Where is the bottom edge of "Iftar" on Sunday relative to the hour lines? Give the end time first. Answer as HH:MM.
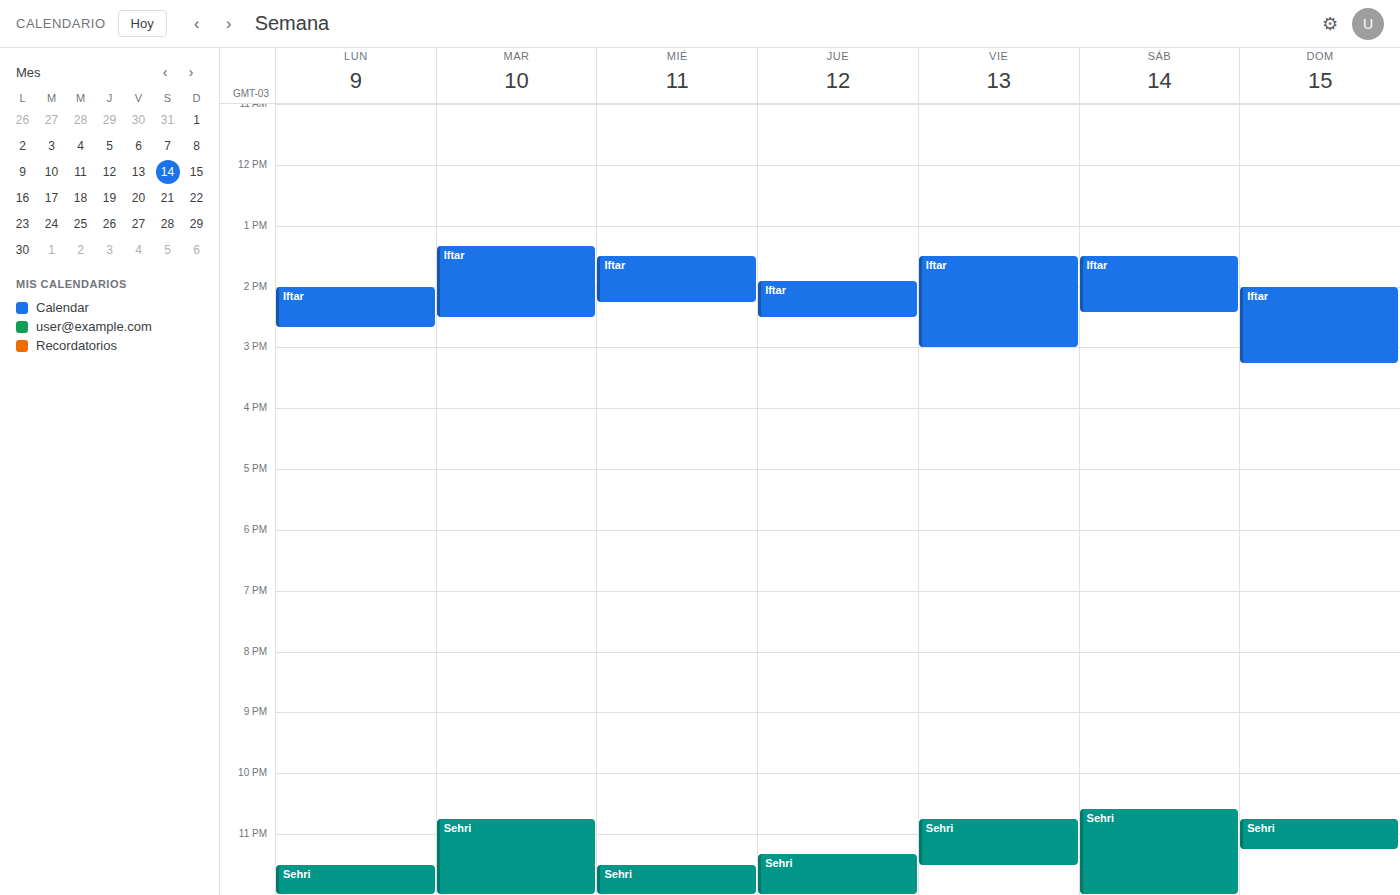
15:15 -- neither: a quarter of the way from the 15:00 line to the 16:00 line.